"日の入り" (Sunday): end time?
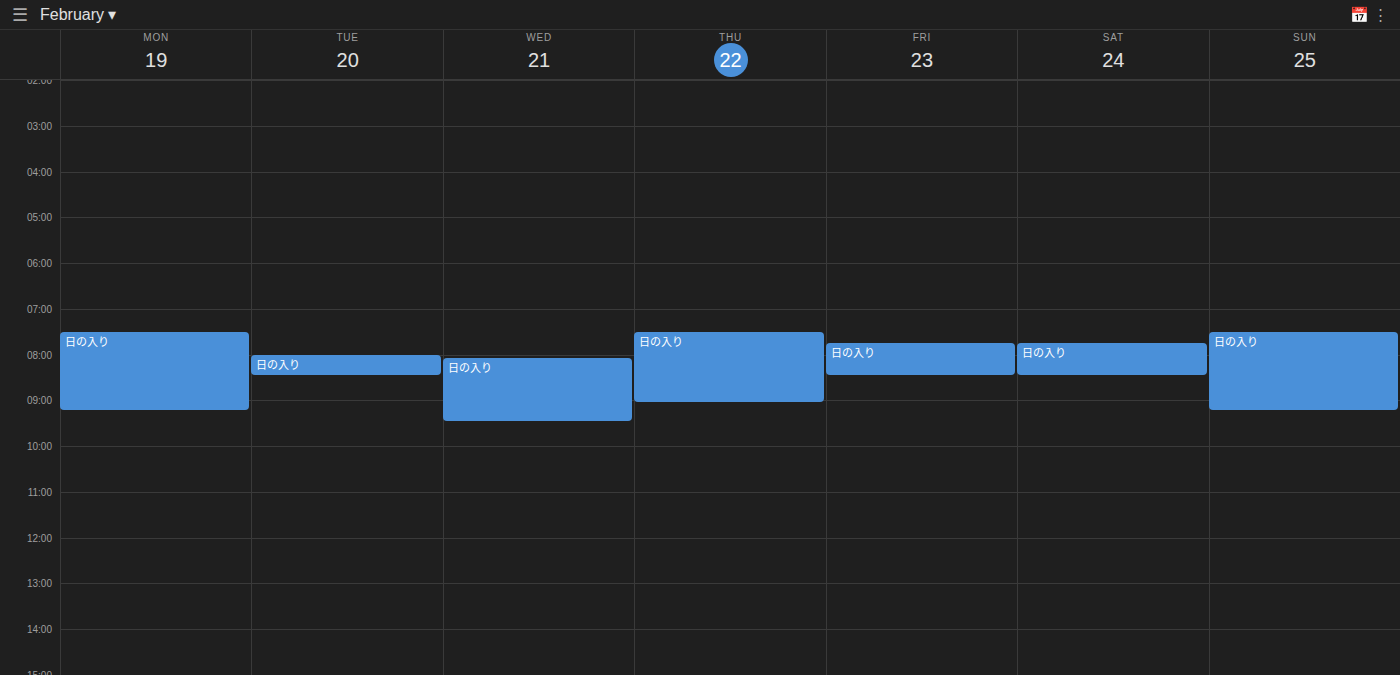
9:15 AM